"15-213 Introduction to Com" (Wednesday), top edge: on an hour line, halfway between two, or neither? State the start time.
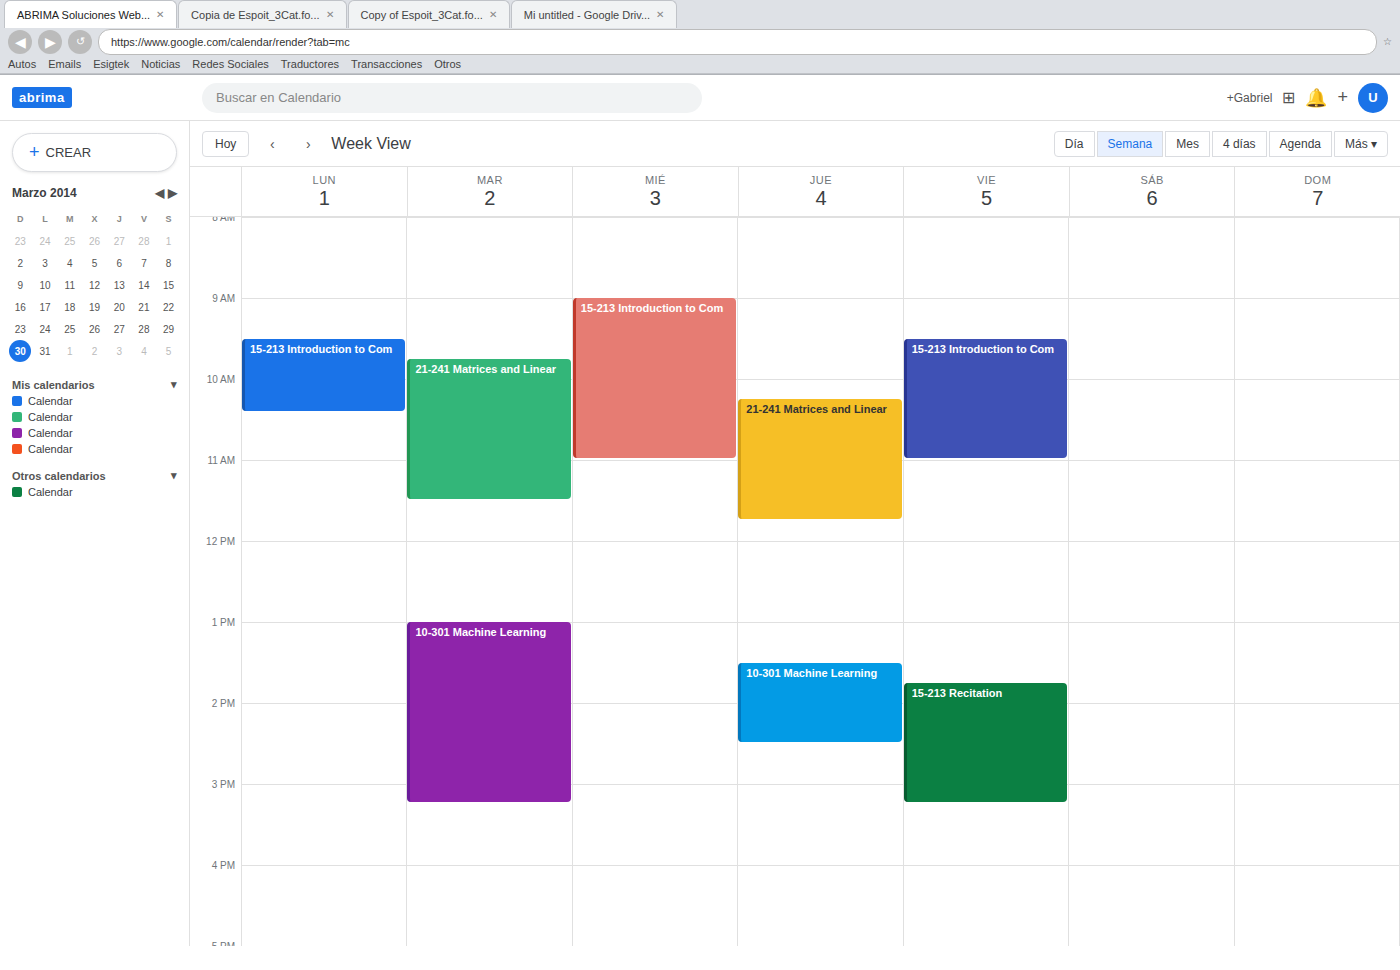
9:00 AM -- exactly on the 9 AM line.